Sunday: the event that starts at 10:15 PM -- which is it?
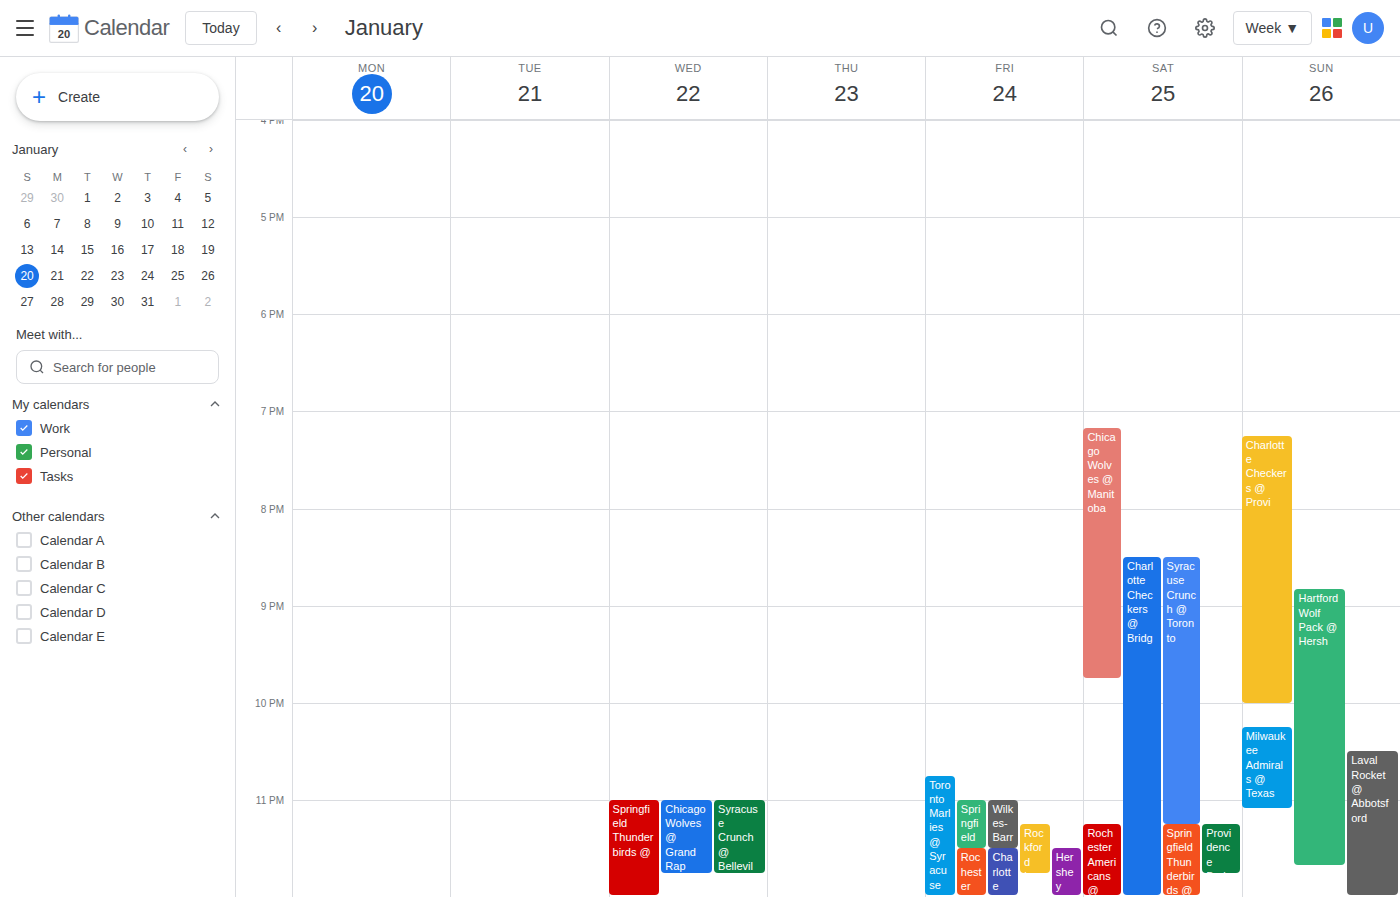
"Milwaukee Admirals @ Texas"